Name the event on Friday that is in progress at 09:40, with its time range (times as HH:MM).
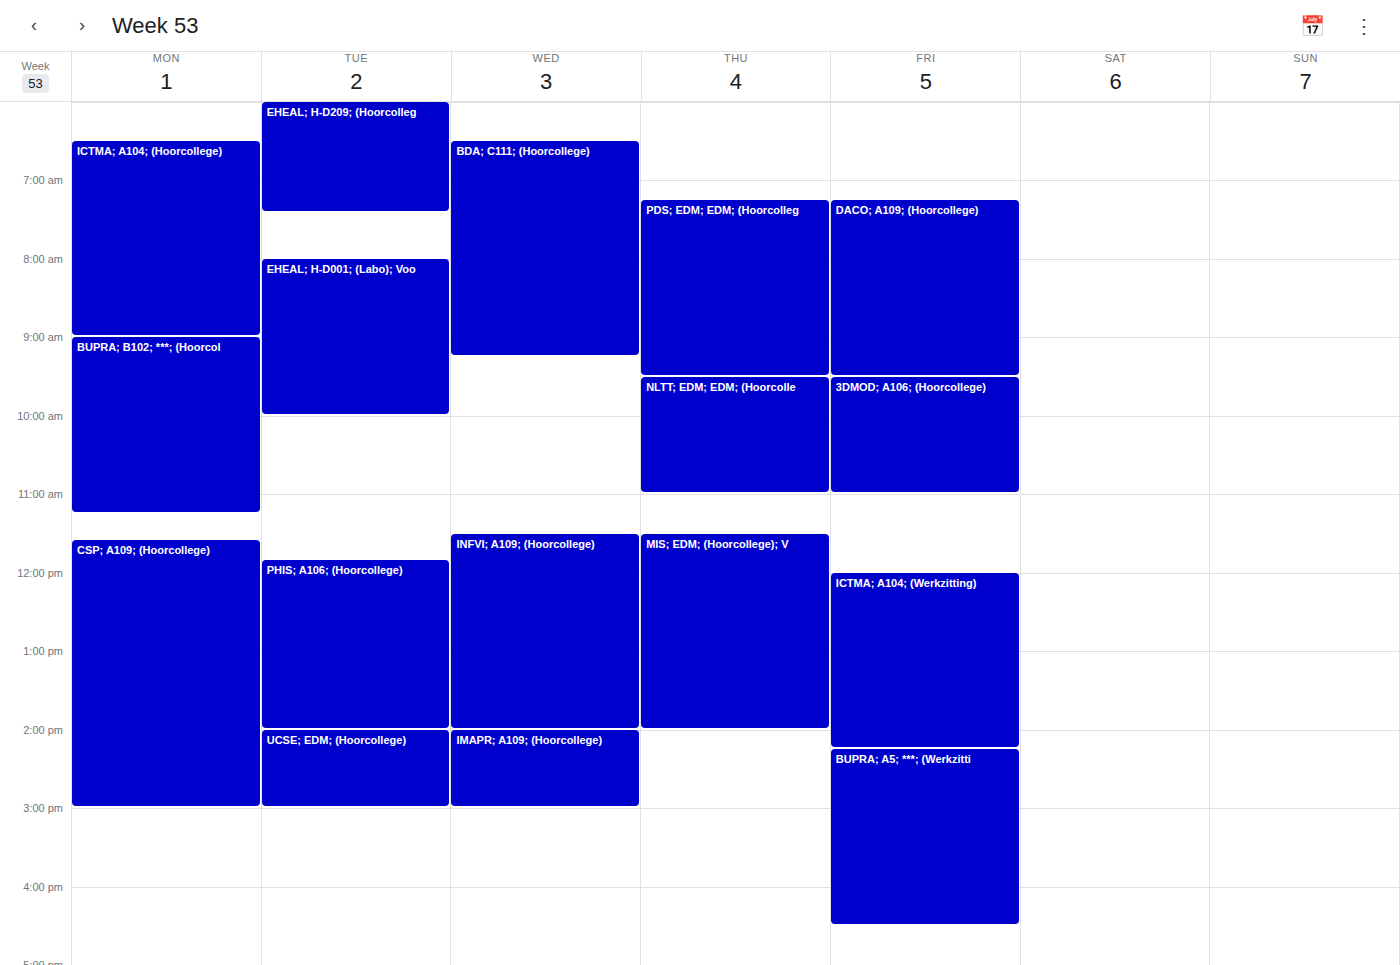
"3DMOD; A106; (Hoorcollege)", 09:30 to 11:00